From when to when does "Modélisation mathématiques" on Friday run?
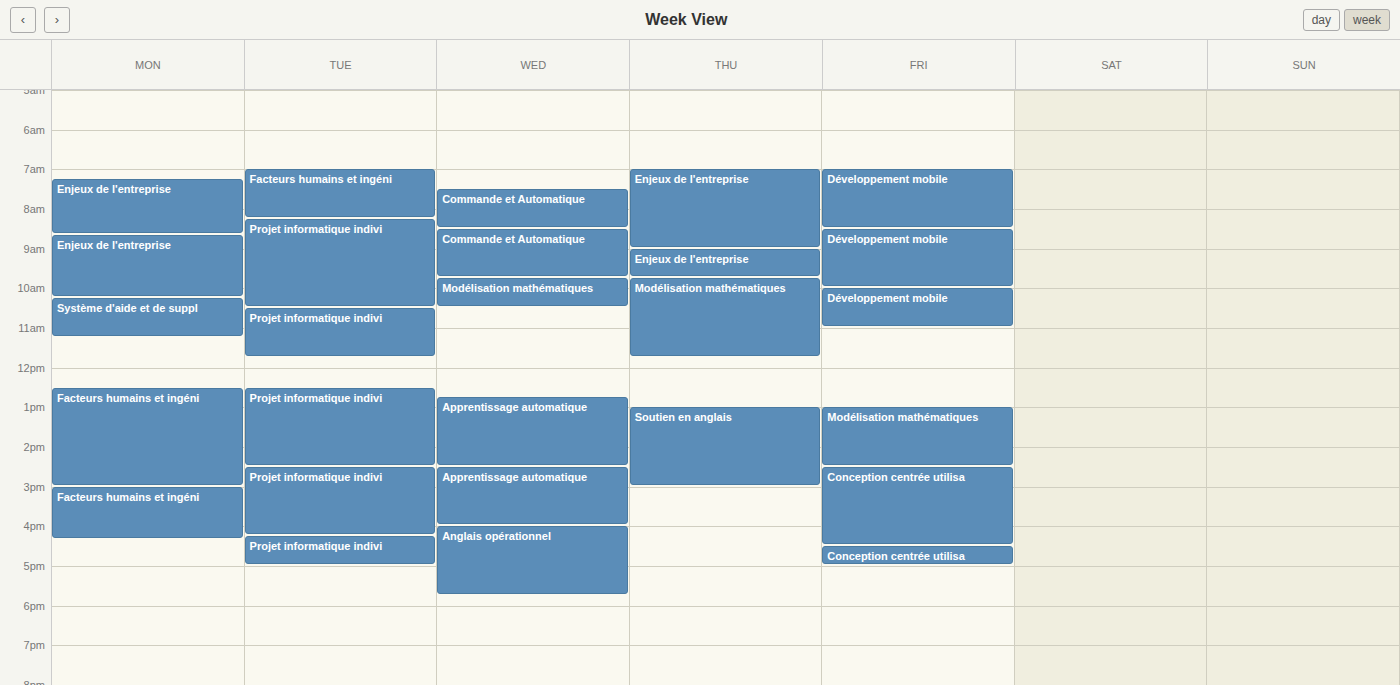
1:00 PM to 2:30 PM